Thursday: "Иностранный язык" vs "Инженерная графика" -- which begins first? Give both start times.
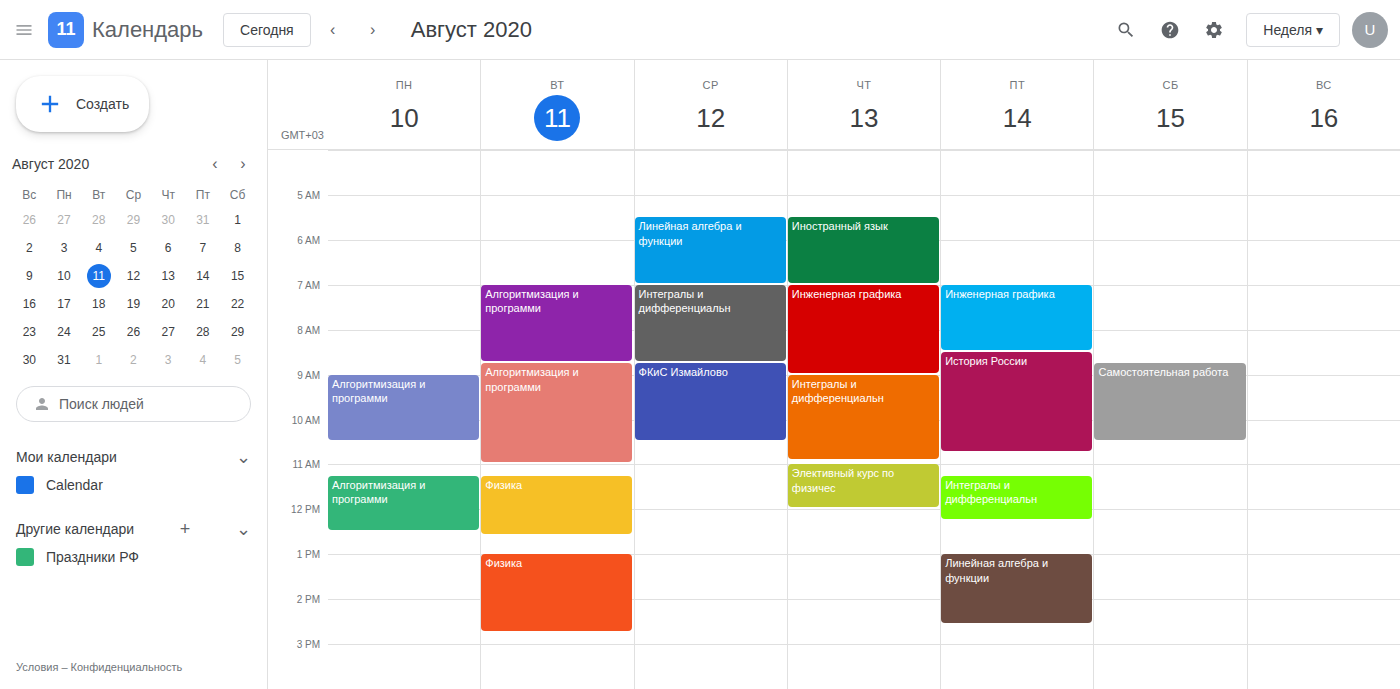
"Иностранный язык" 5:30 AM; "Инженерная графика" 7:00 AM.